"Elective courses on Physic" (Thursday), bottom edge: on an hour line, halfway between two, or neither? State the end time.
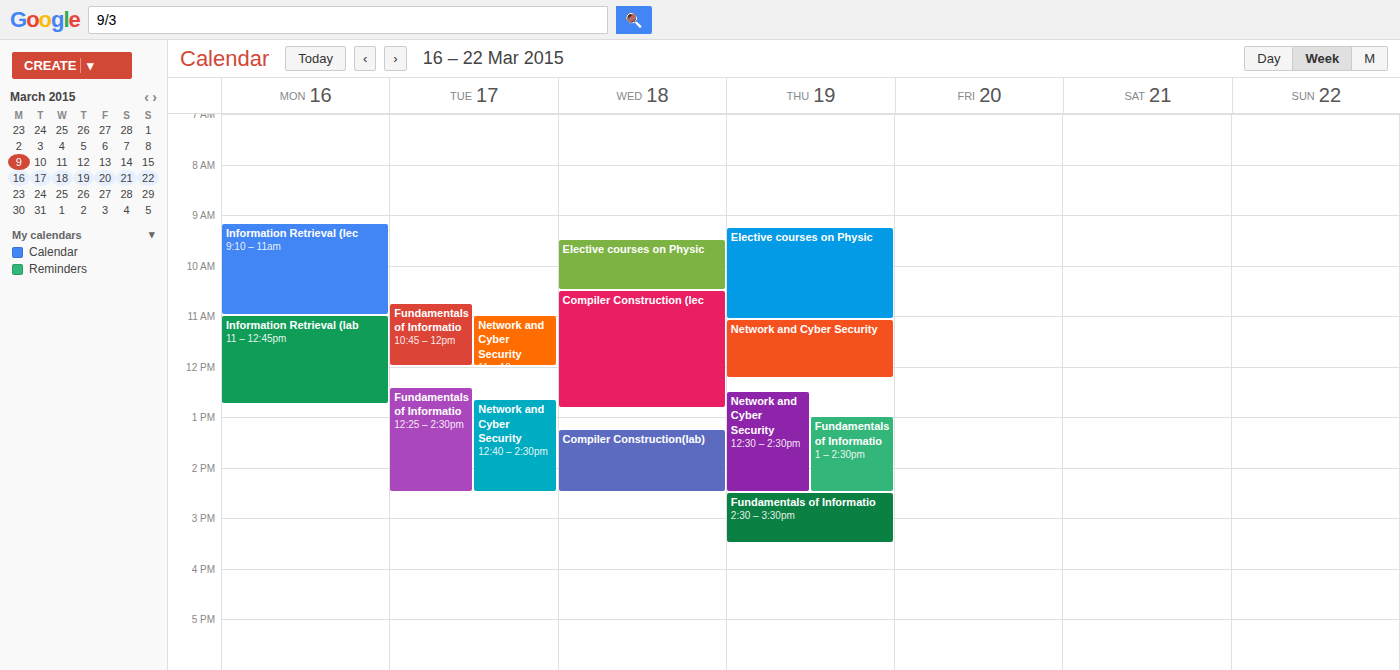
11:05 AM -- neither: 5 minutes below the 11 AM line and 55 minutes above the 12 PM line.